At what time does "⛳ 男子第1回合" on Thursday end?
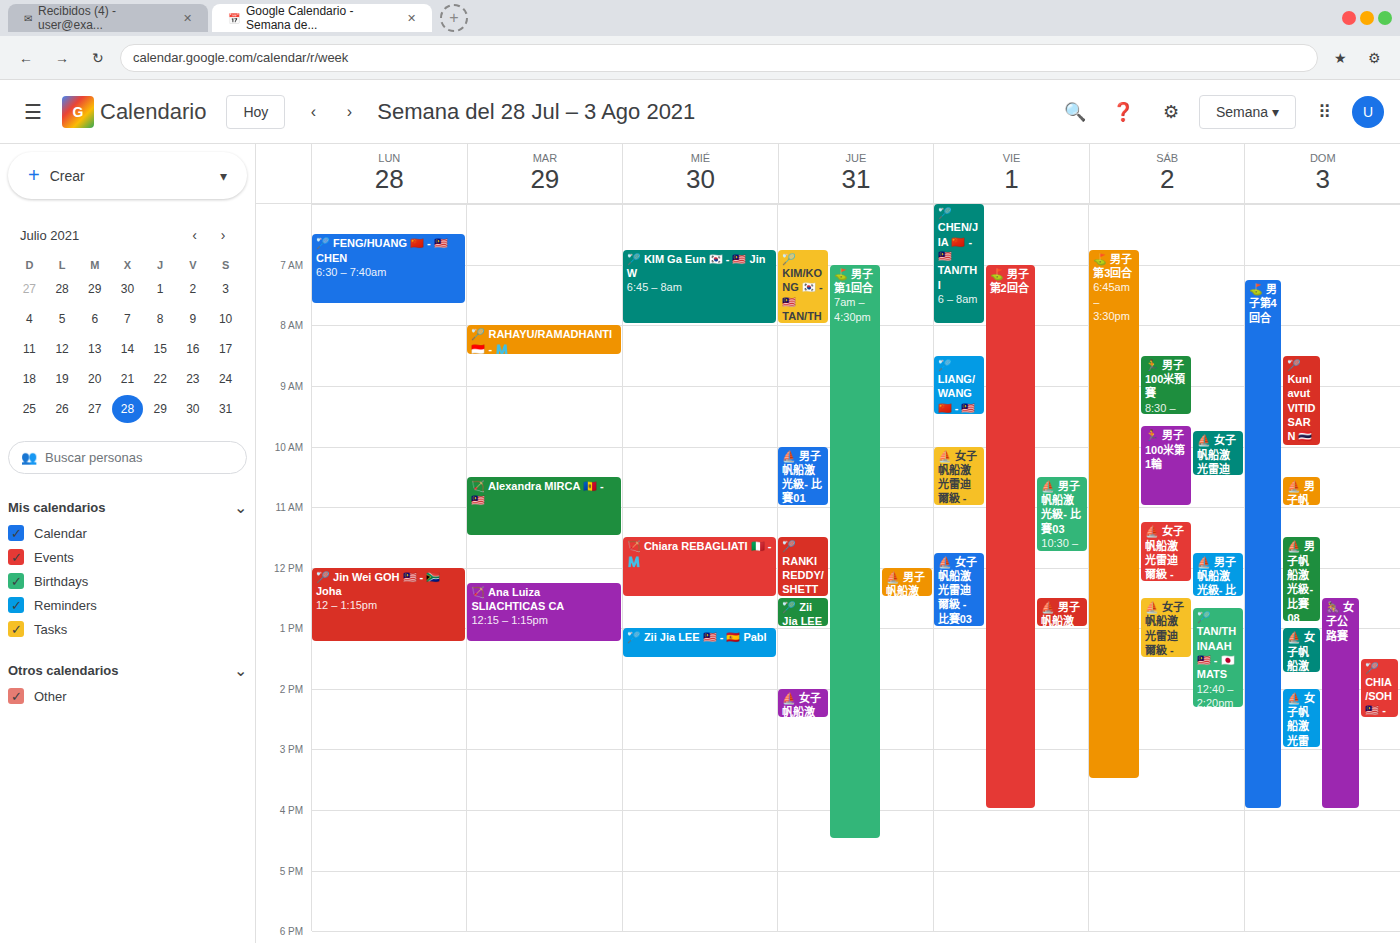
4:30 PM